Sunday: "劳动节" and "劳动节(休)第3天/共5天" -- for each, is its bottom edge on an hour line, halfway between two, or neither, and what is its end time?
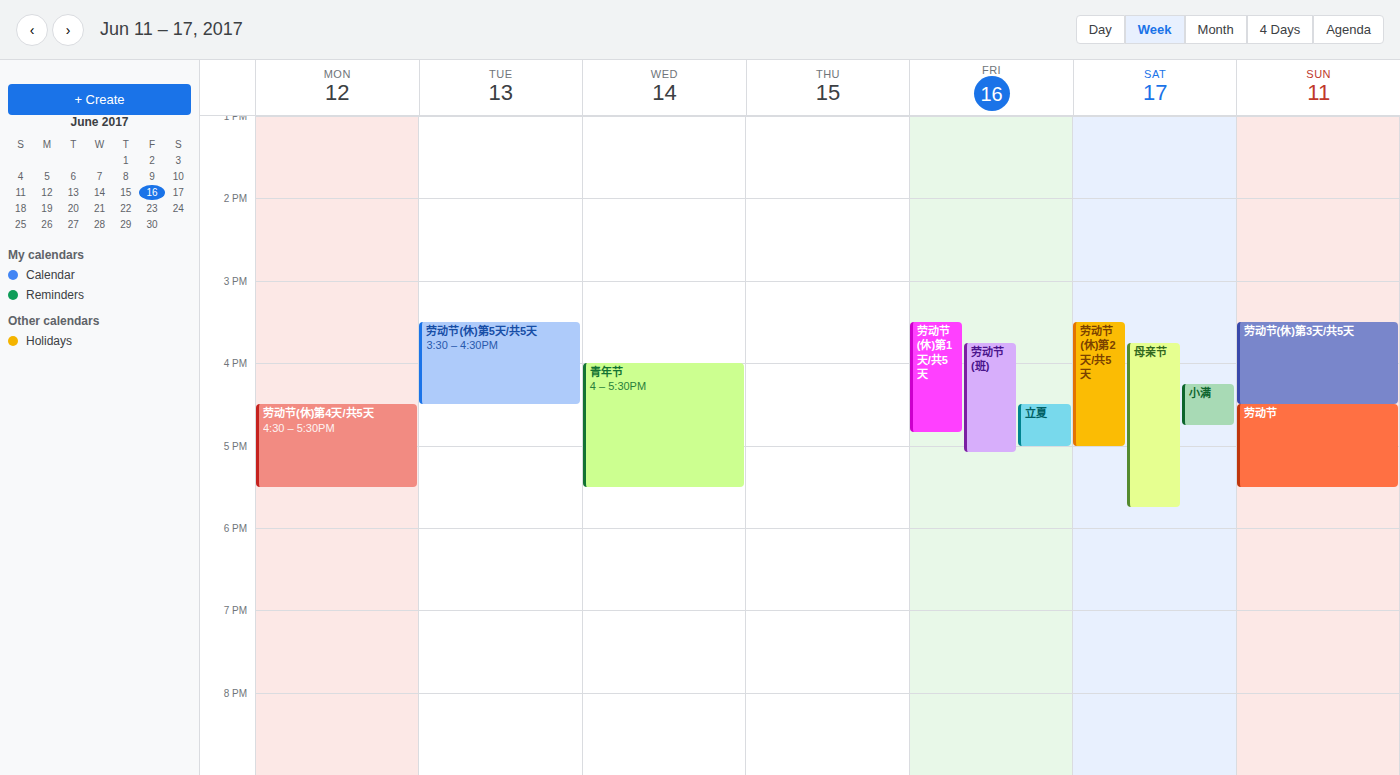
"劳动节": 5:30 PM, halfway between the 5 PM and 6 PM lines. "劳动节(休)第3天/共5天": 4:30 PM, halfway between the 4 PM and 5 PM lines.